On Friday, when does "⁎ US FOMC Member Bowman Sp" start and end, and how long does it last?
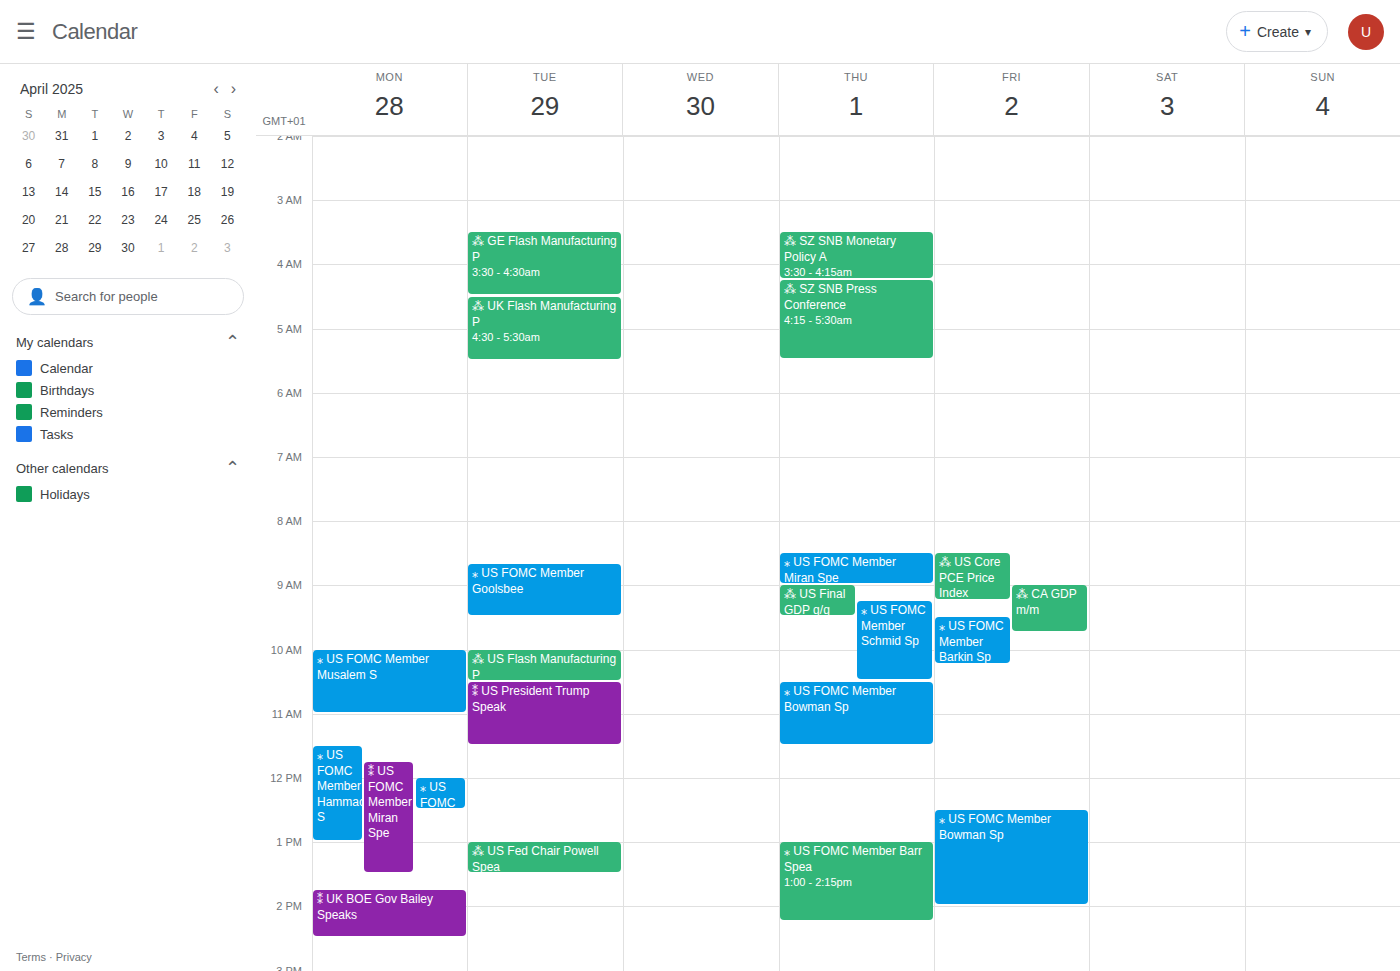
12:30 PM to 2:00 PM, 1 hour 30 minutes